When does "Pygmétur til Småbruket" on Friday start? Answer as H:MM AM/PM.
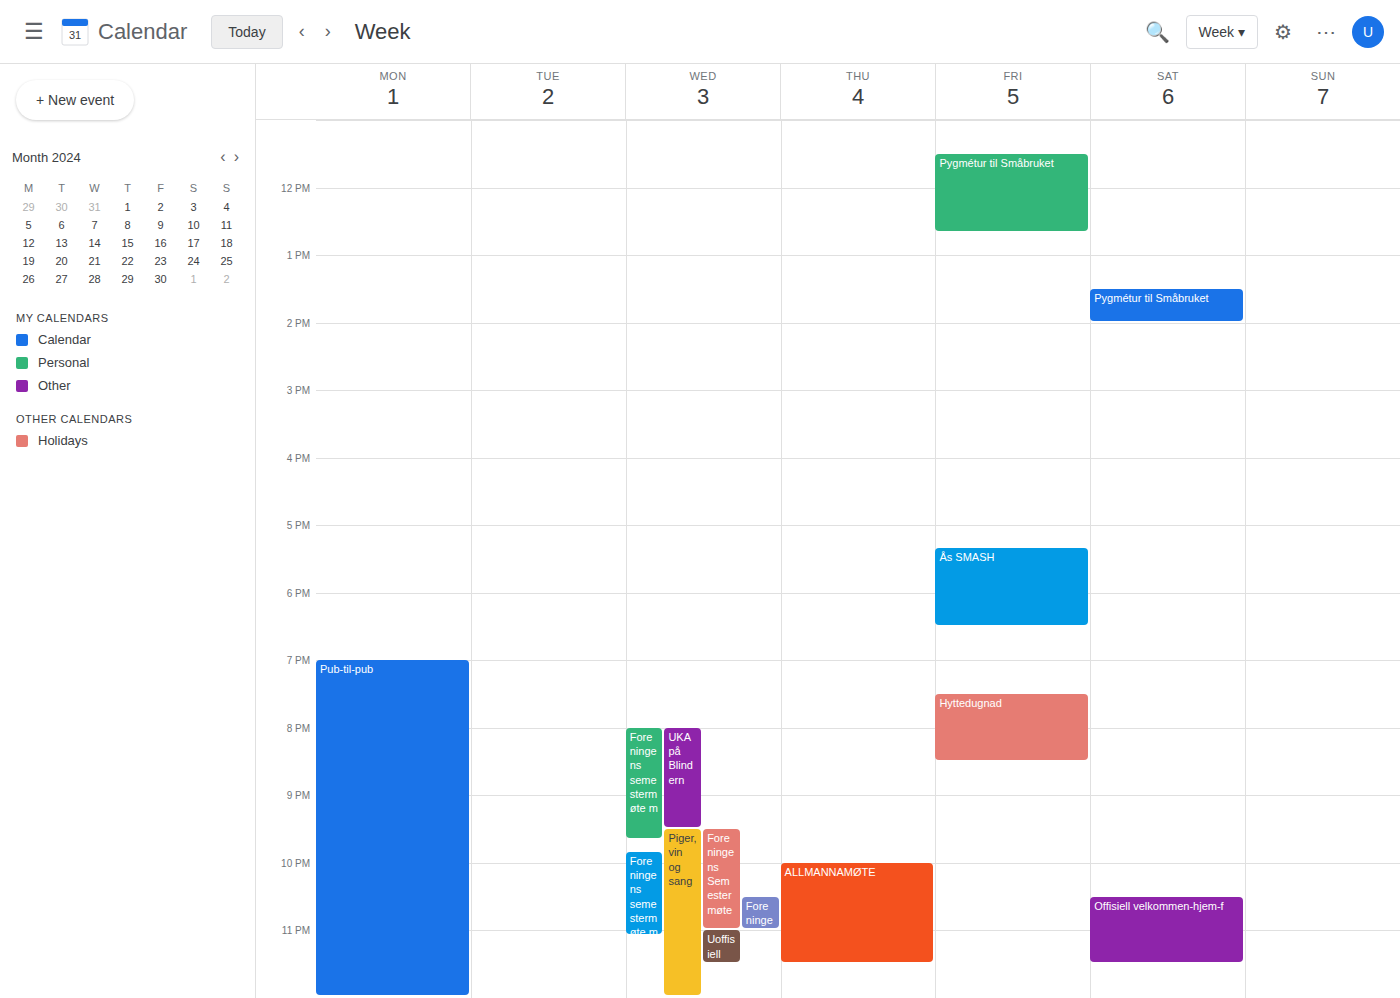
11:30 AM